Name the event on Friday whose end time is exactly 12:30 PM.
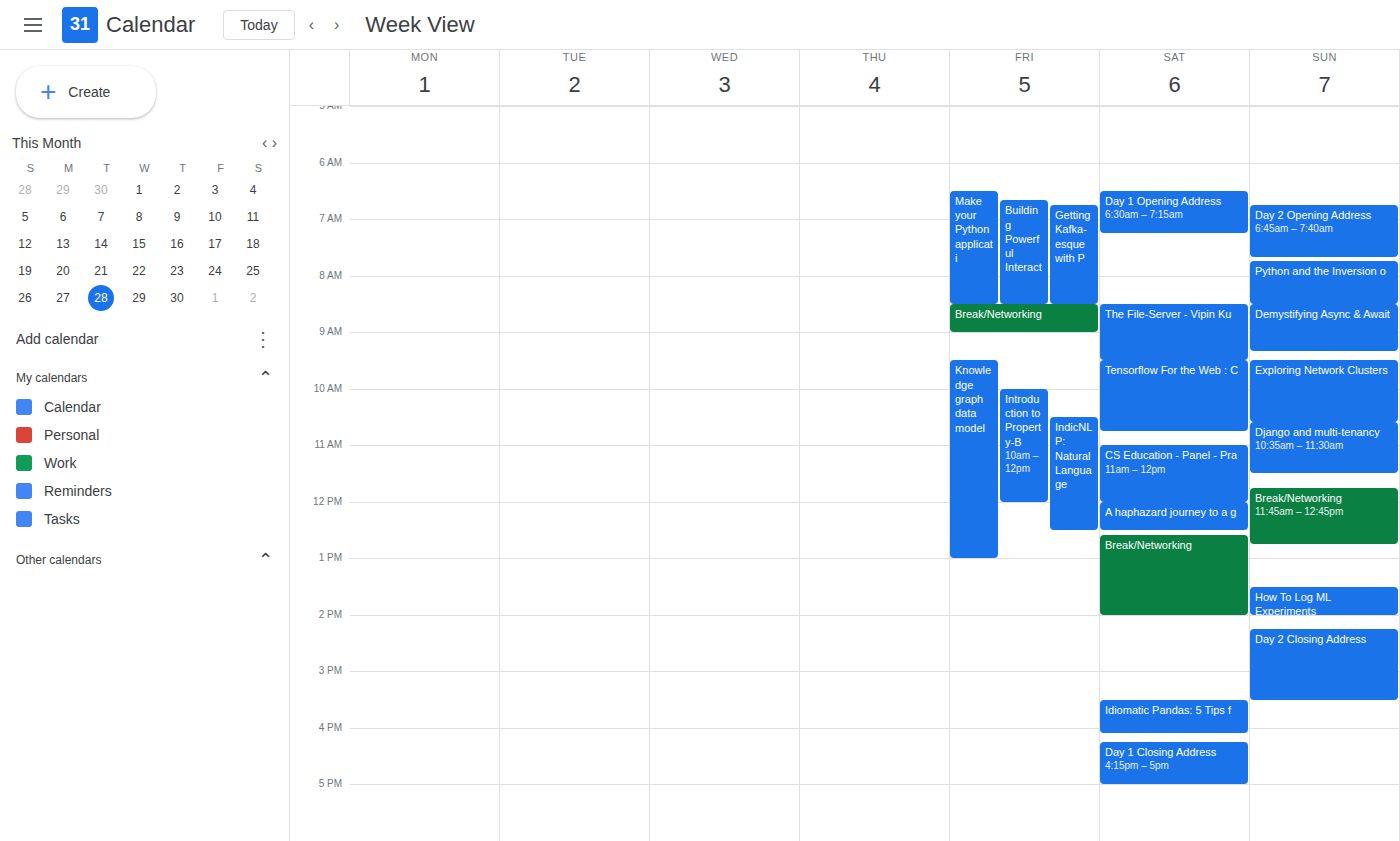
"IndicNLP: Natural Language"